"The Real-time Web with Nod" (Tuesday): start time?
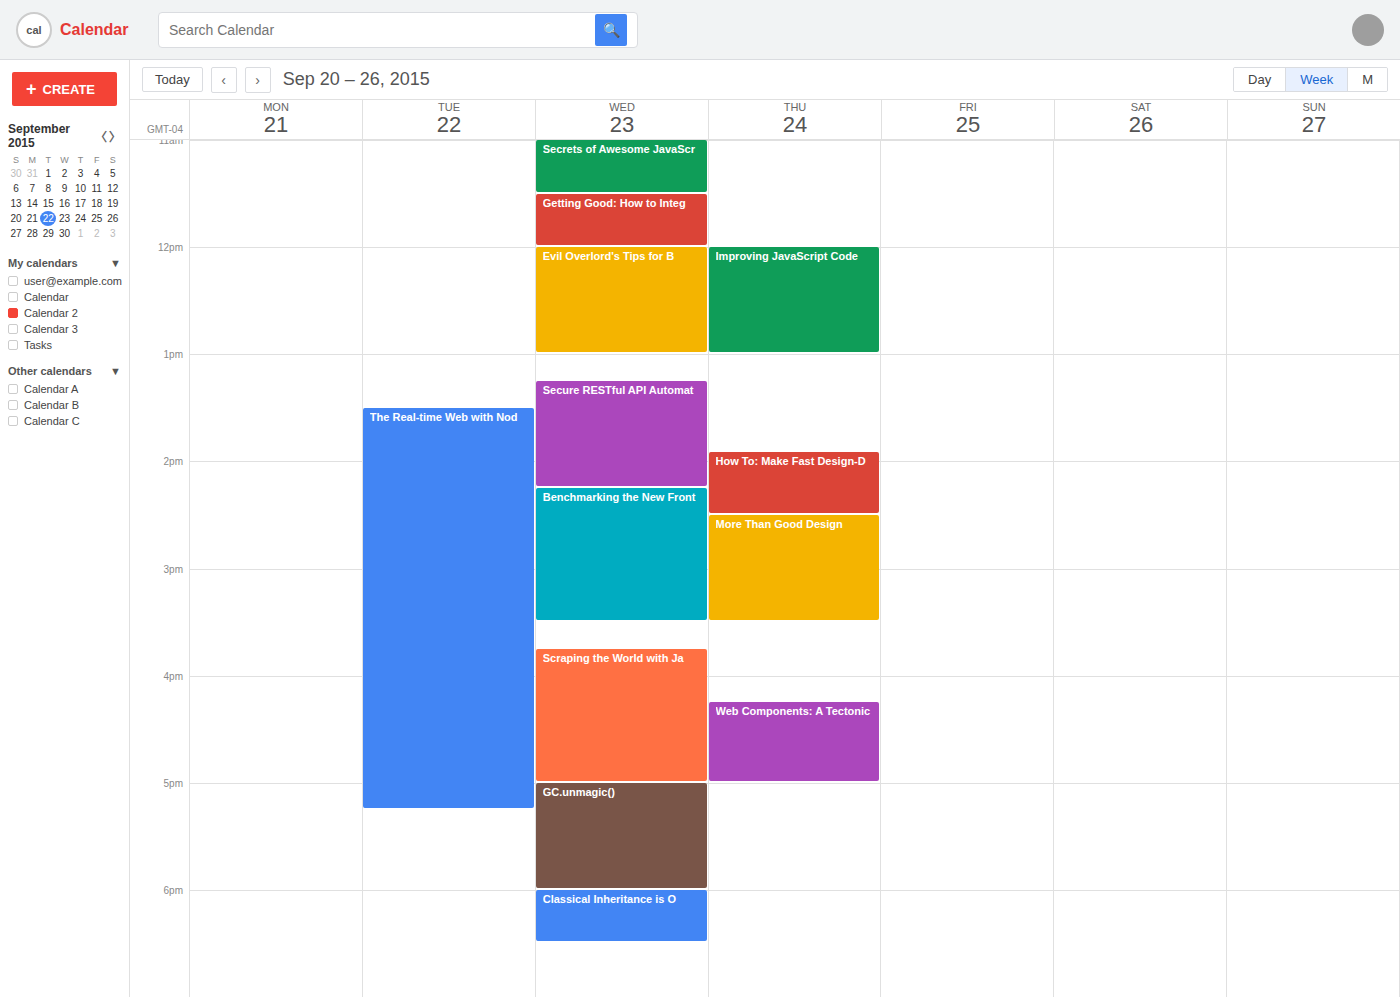
1:30 PM